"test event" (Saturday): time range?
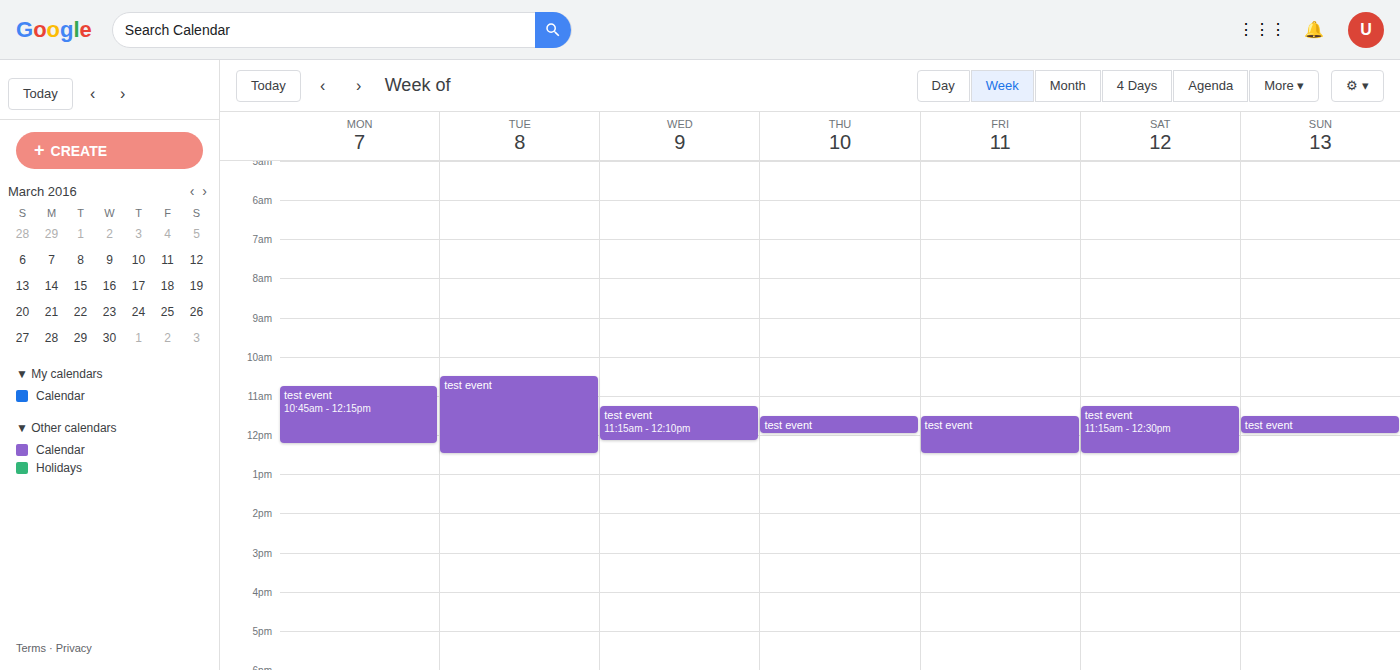
11:15 AM to 12:30 PM